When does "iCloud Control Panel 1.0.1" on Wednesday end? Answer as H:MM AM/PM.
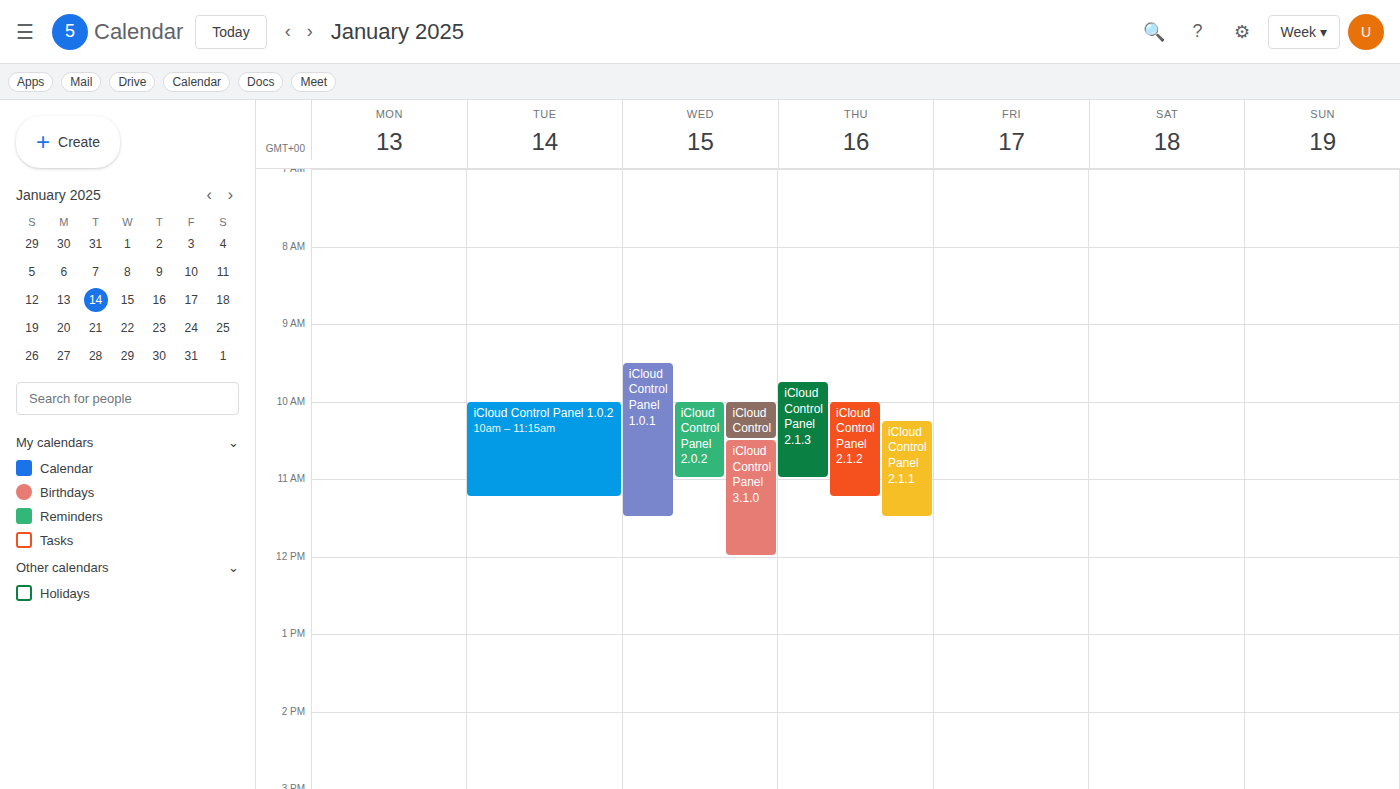
11:30 AM